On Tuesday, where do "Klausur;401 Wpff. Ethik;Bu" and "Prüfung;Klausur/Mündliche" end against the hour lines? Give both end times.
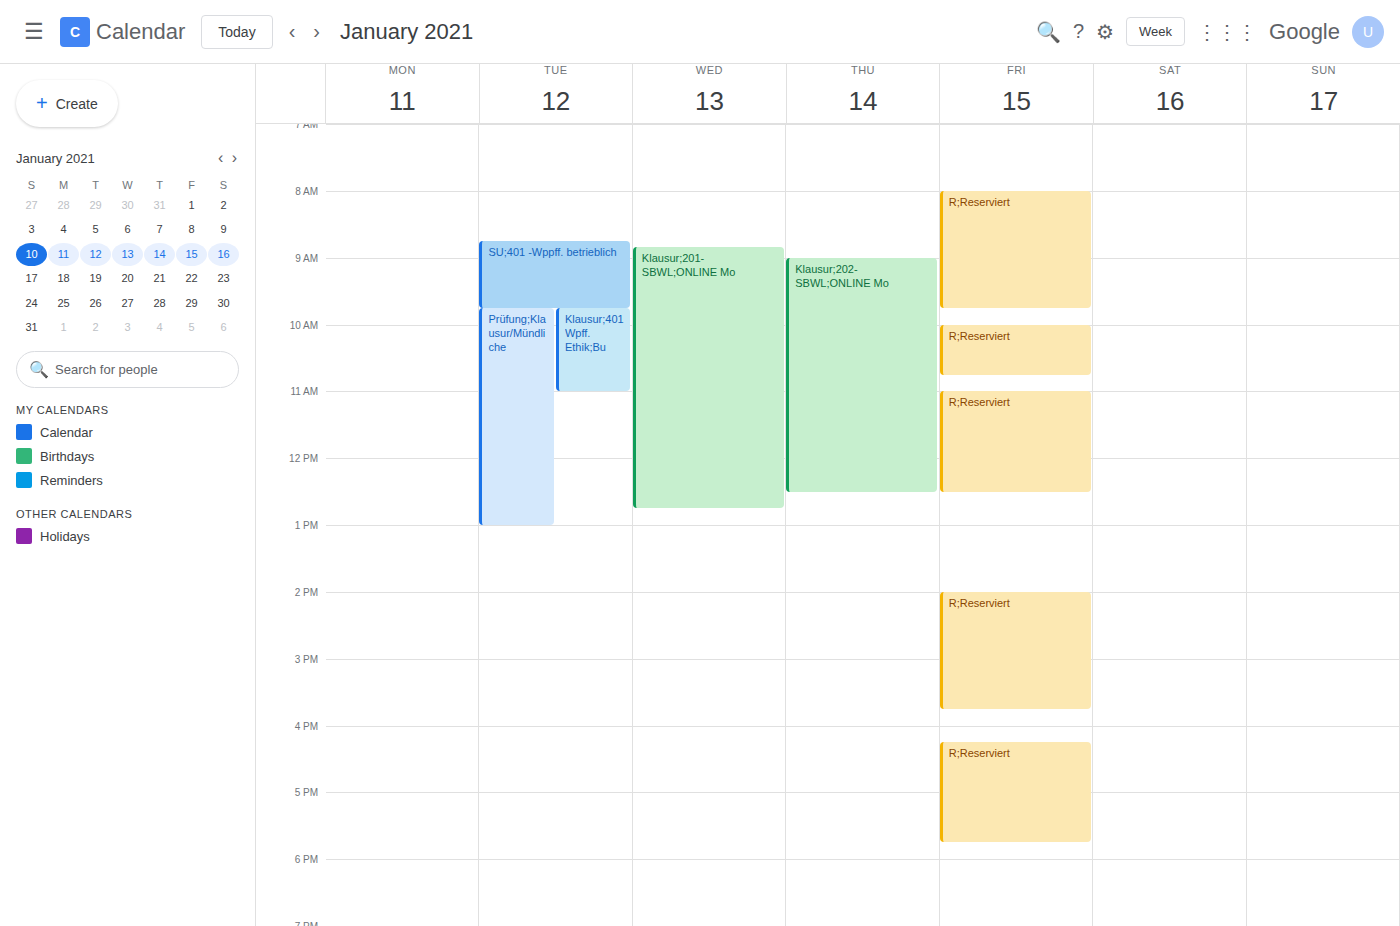
"Klausur;401 Wpff. Ethik;Bu": 11:00 AM, exactly on the 11 AM line. "Prüfung;Klausur/Mündliche": 1:00 PM, exactly on the 1 PM line.